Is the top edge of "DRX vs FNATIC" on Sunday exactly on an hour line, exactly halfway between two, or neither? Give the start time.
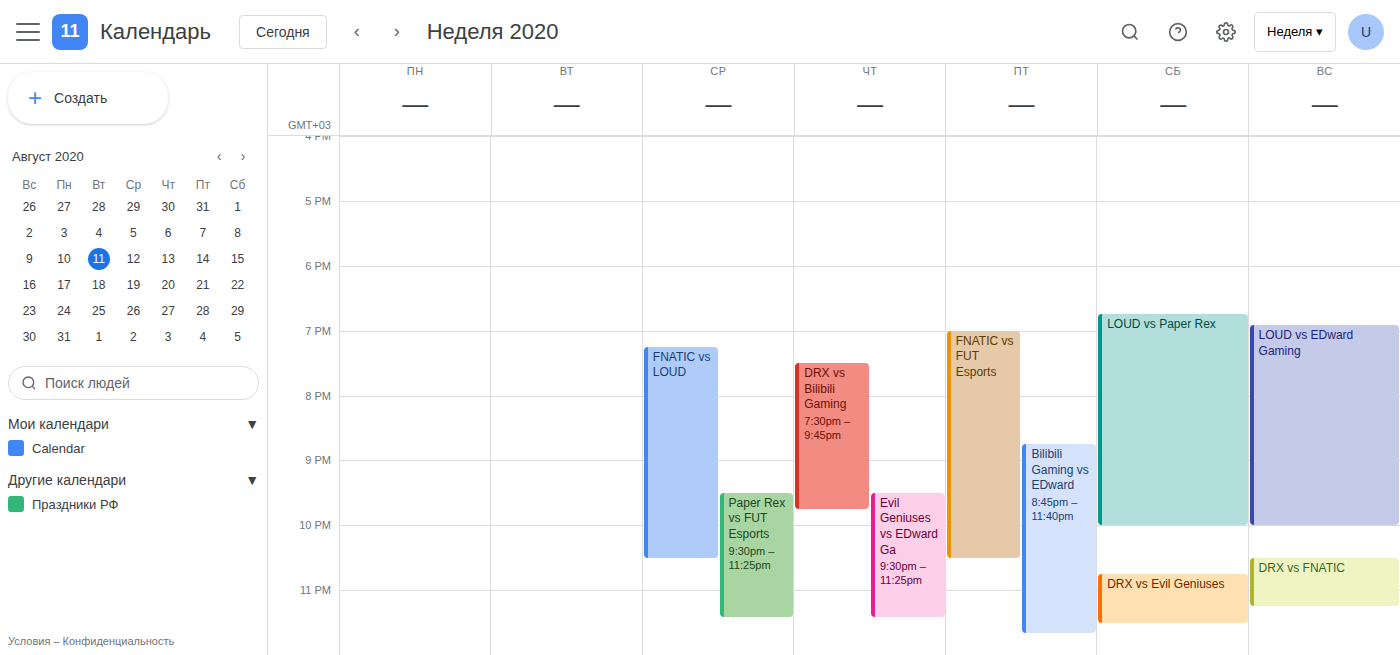
10:30 PM -- halfway between the 10 PM and 11 PM lines.